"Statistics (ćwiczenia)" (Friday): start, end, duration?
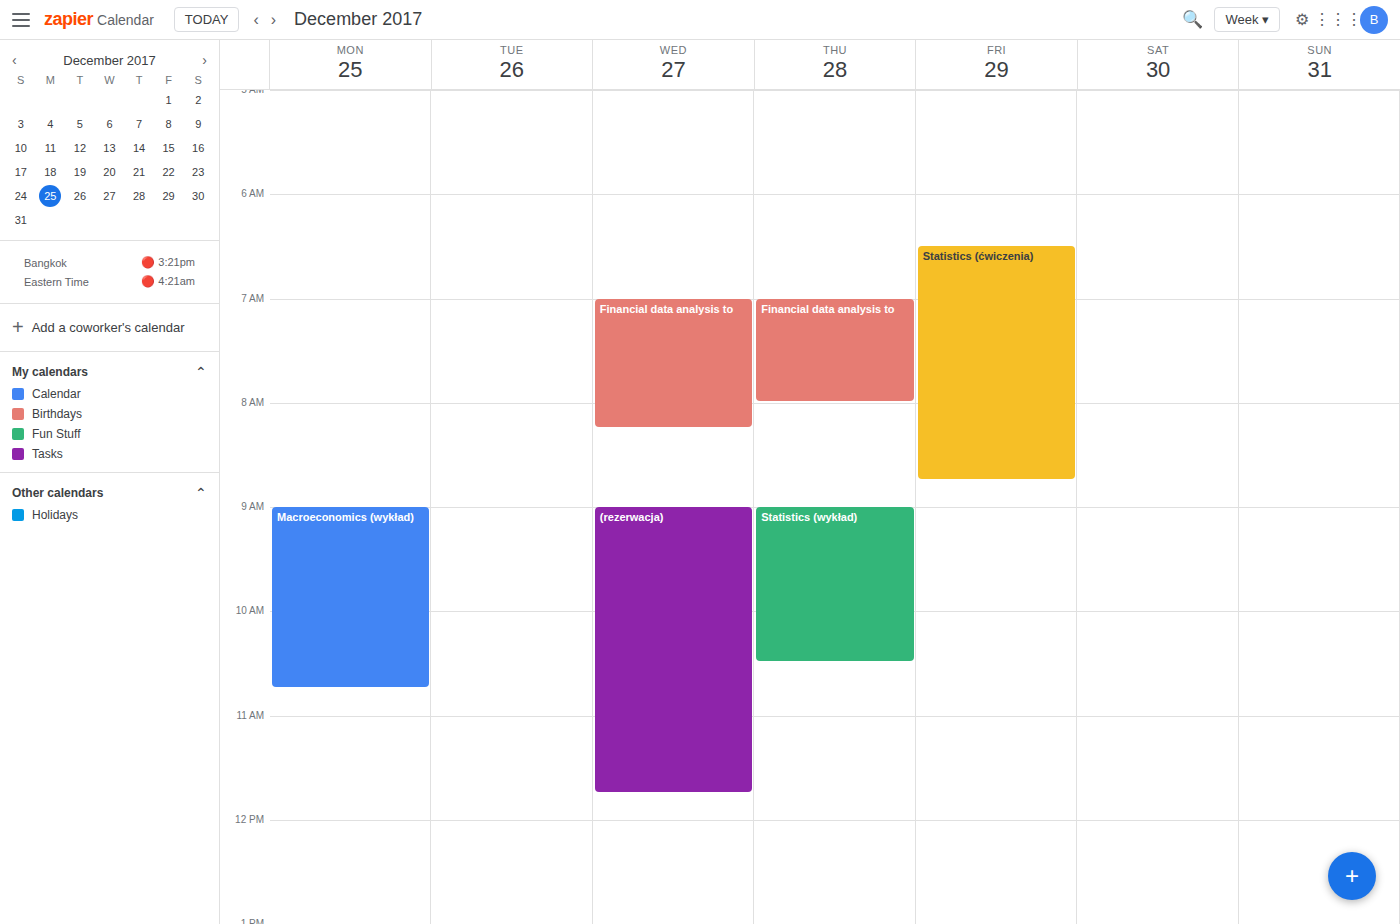
6:30 AM to 8:45 AM, 2 hours 15 minutes